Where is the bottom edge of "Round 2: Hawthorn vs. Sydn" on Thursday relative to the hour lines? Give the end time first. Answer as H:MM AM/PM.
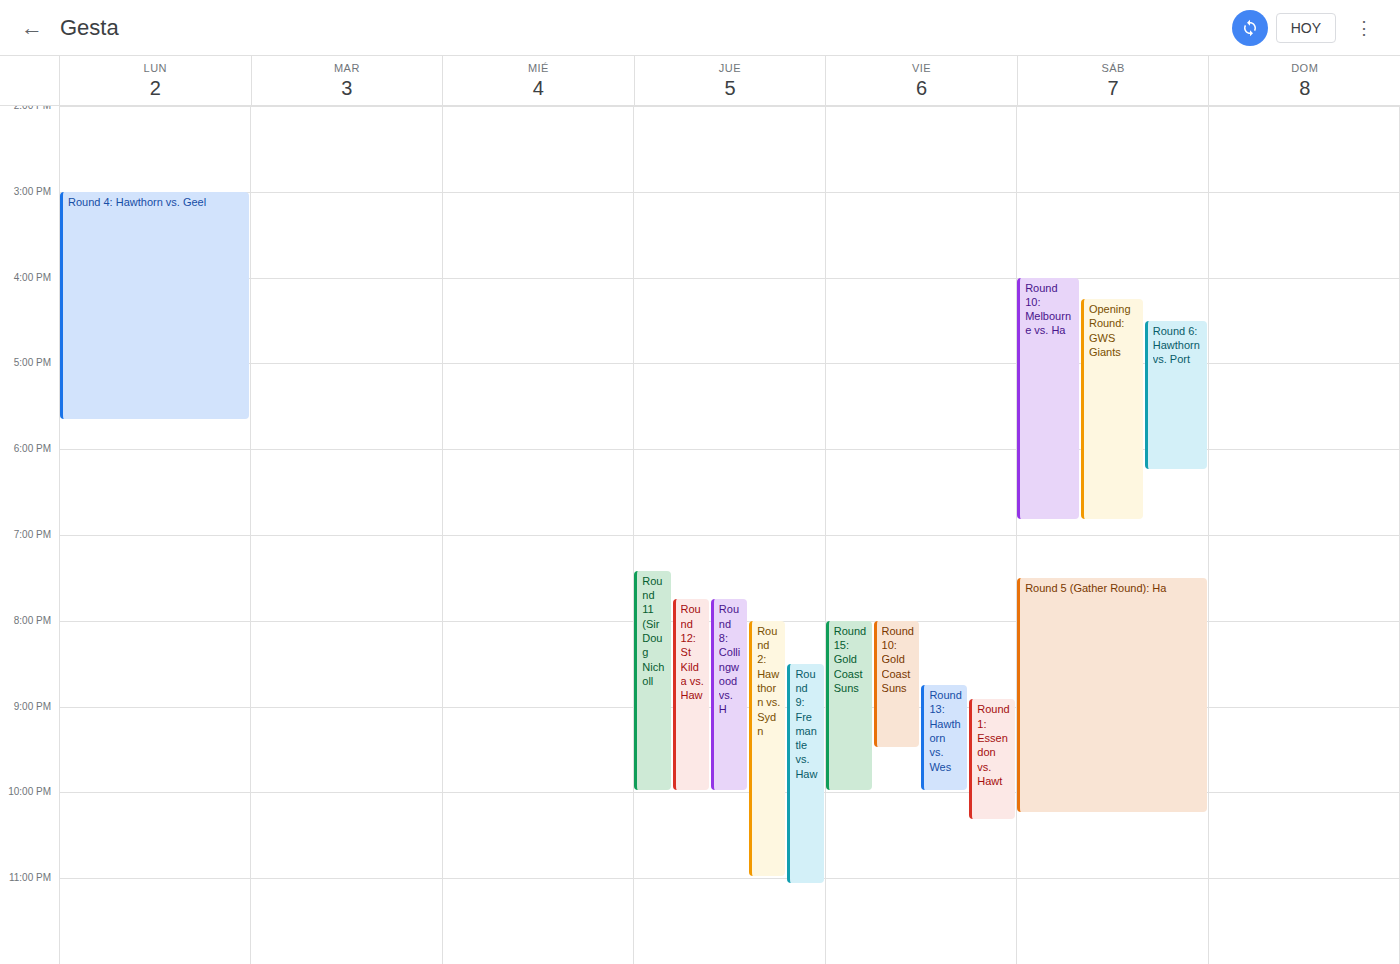
11:00 PM -- exactly on the 11 PM line.